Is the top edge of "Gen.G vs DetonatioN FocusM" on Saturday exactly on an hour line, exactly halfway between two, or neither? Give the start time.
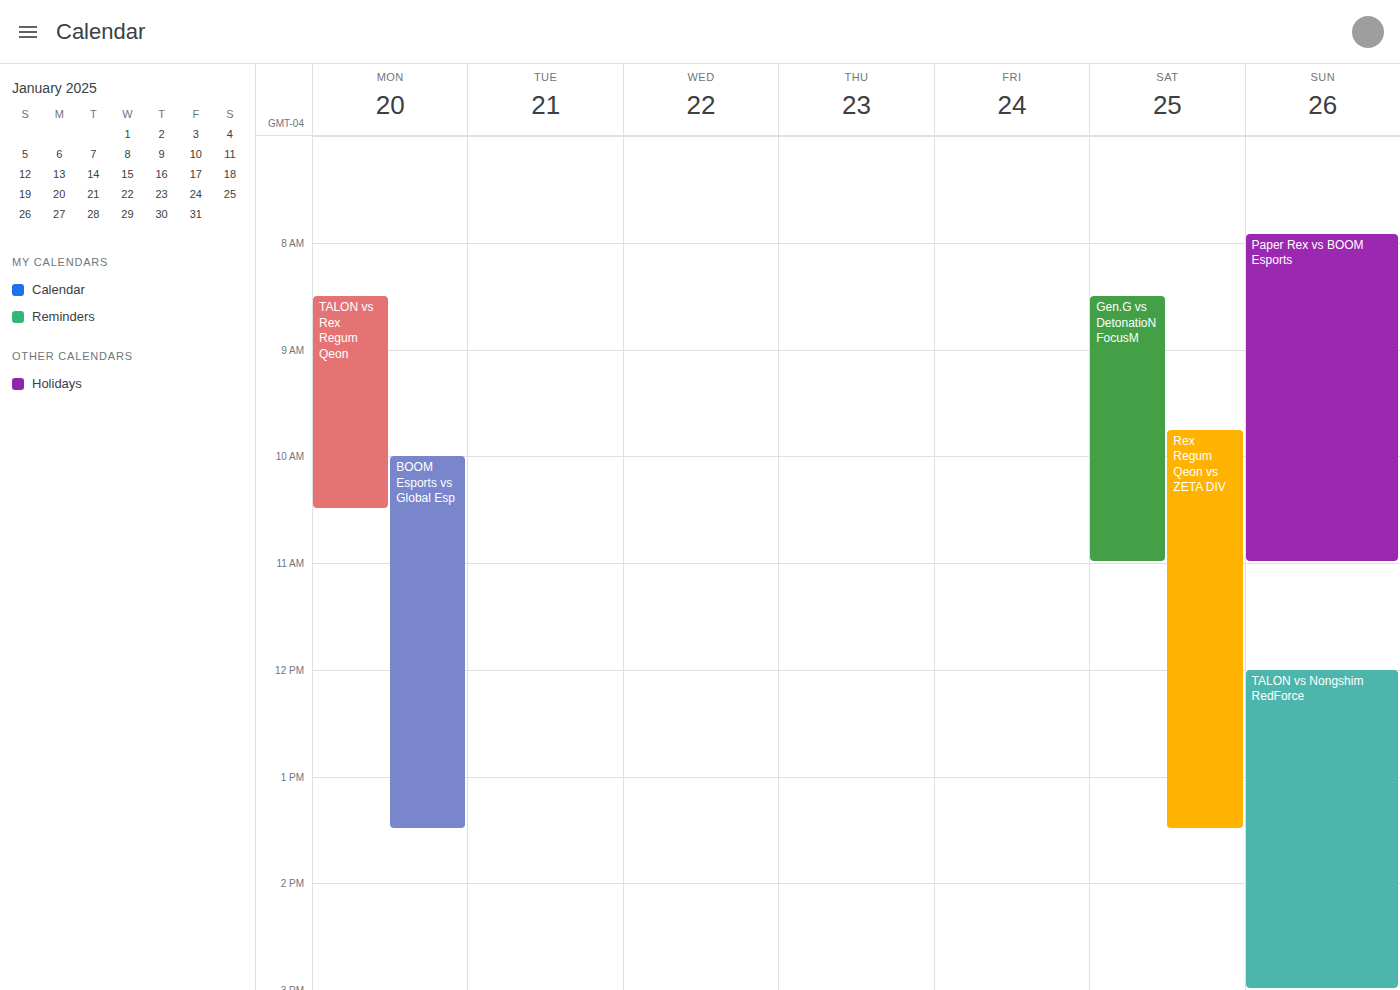
8:30 AM -- halfway between the 8 AM and 9 AM lines.